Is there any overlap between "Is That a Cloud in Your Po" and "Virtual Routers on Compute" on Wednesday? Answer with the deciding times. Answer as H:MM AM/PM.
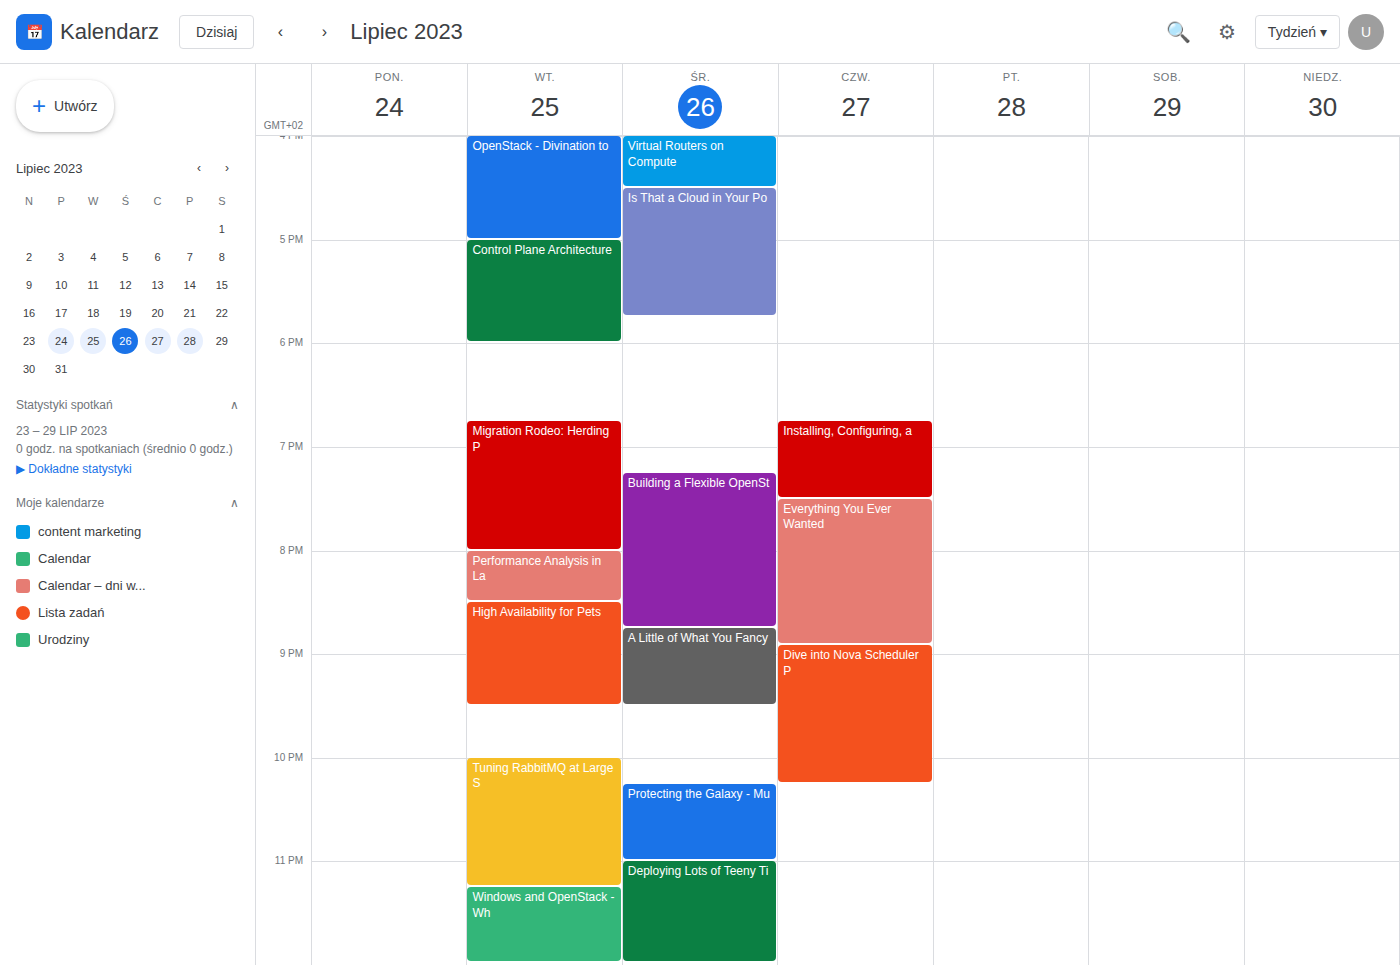
"Virtual Routers on Compute" ends at 4:30 PM, exactly when "Is That a Cloud in Your Po" starts -- they touch but do not overlap.